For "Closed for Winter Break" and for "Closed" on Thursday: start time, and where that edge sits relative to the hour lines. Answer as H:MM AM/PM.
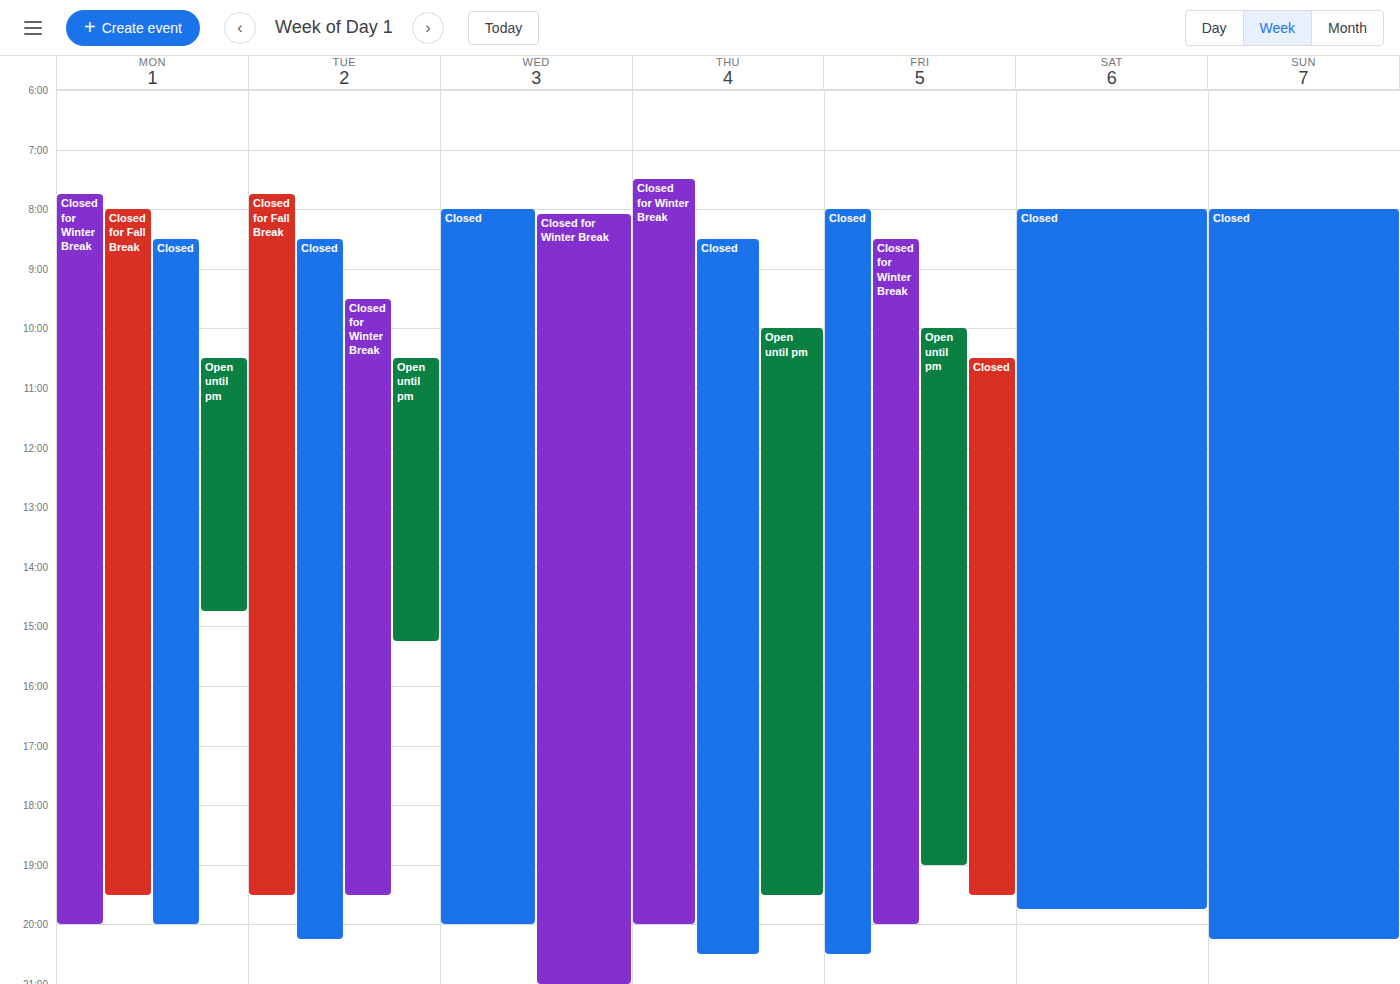
"Closed for Winter Break": 7:30 AM, halfway between the 7 AM and 8 AM lines. "Closed": 8:30 AM, halfway between the 8 AM and 9 AM lines.